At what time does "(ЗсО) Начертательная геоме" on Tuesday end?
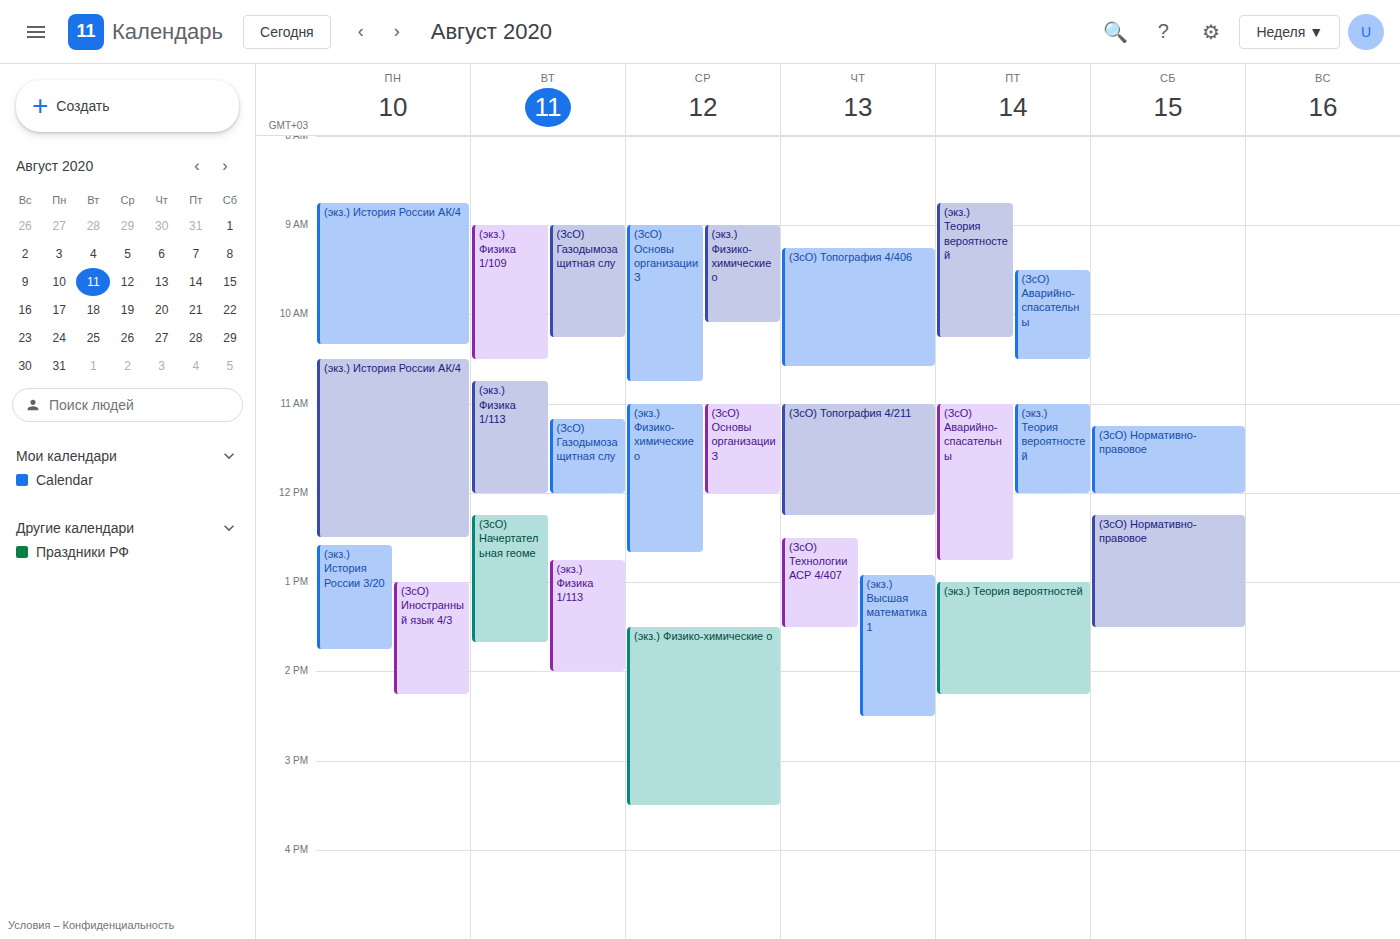
1:40 PM